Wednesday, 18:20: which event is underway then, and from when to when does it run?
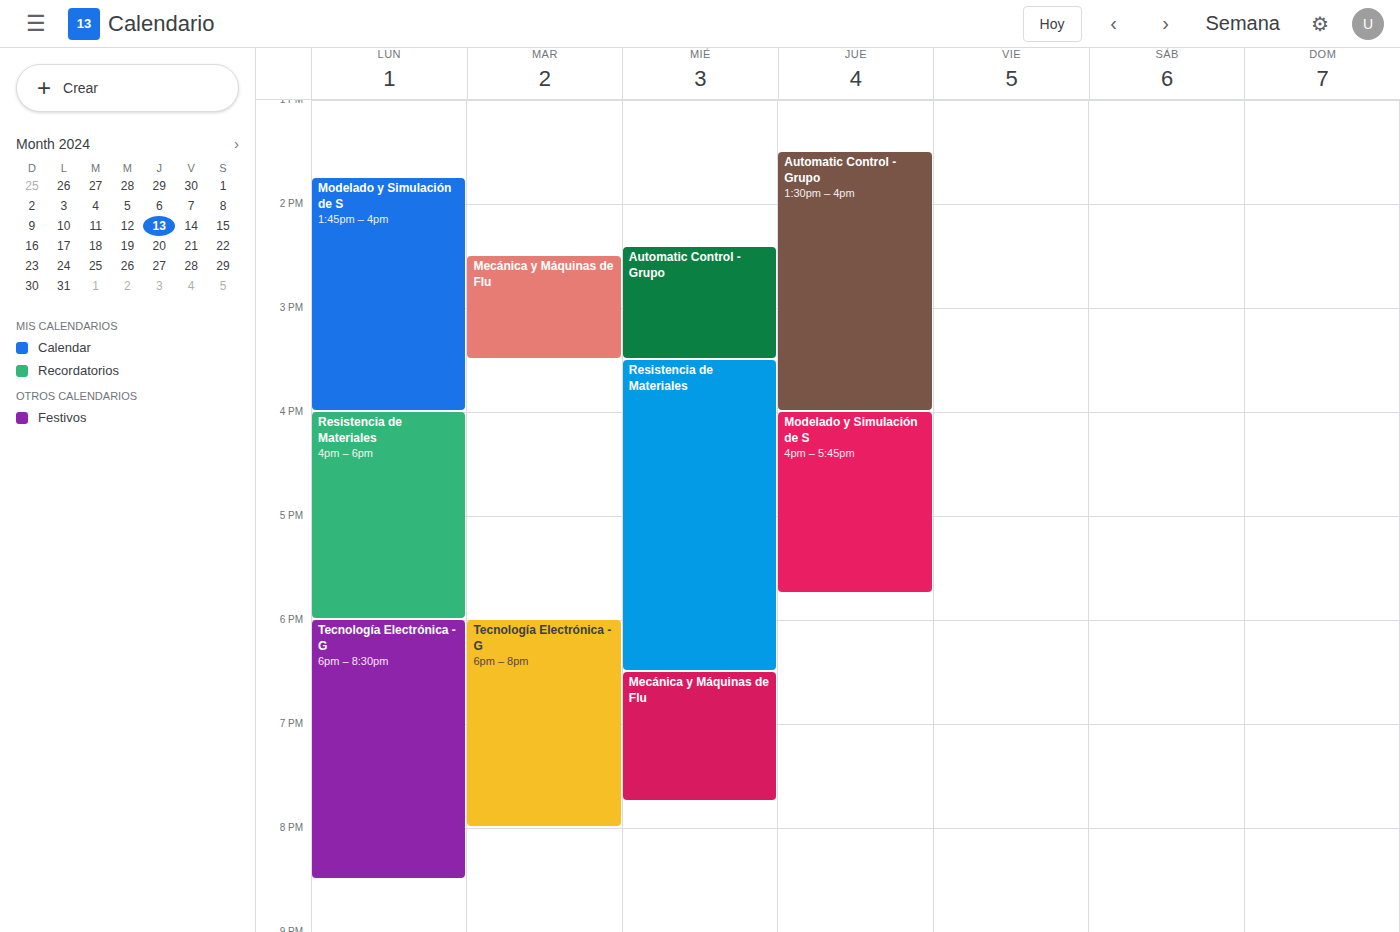
"Resistencia de Materiales", 15:30 to 18:30